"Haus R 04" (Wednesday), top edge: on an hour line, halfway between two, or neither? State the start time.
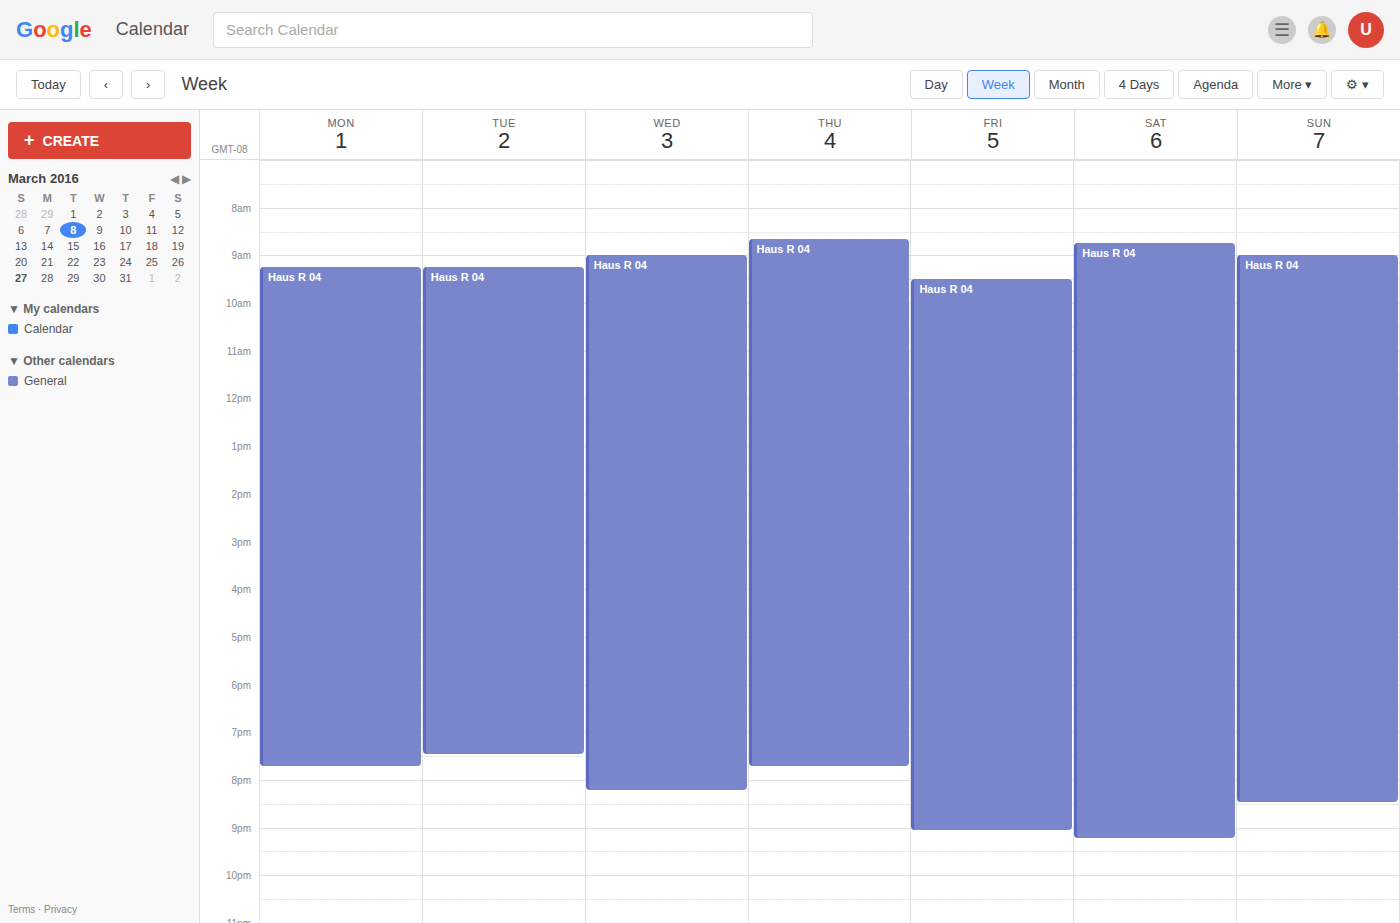
9:00 AM -- exactly on the 9 AM line.